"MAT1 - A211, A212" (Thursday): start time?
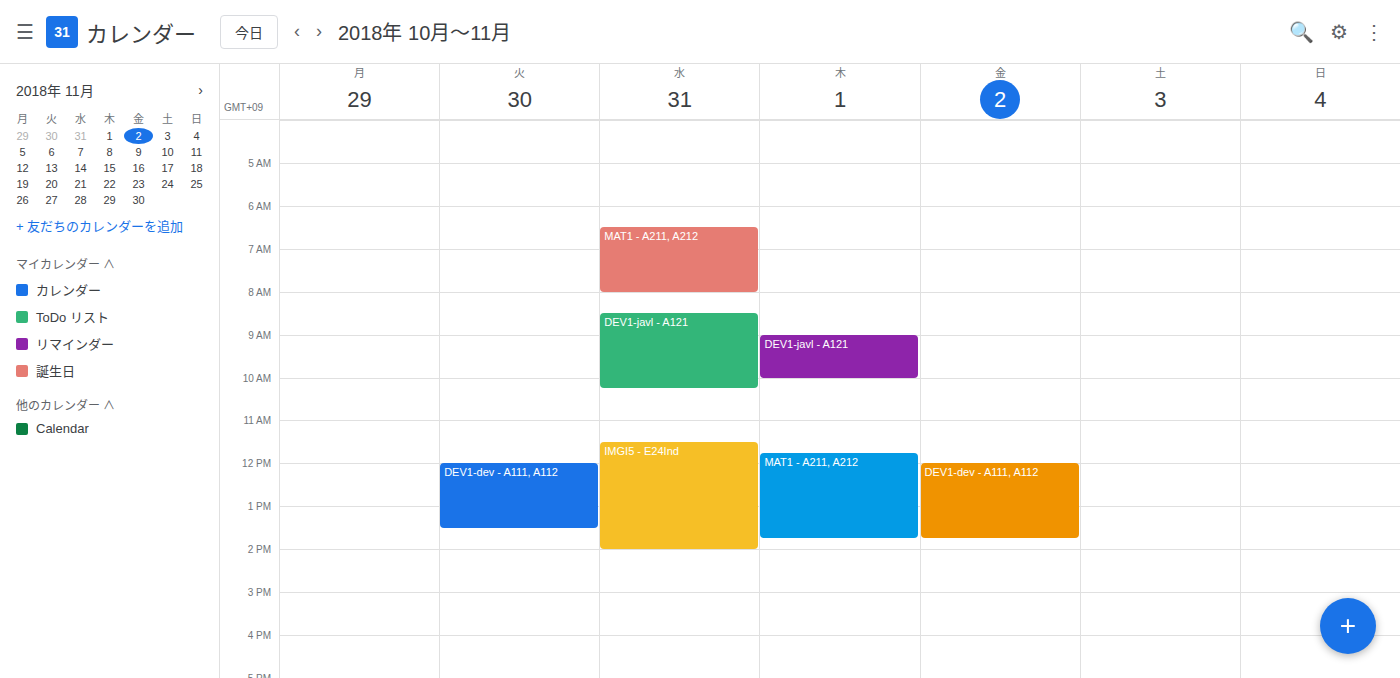
11:45 AM